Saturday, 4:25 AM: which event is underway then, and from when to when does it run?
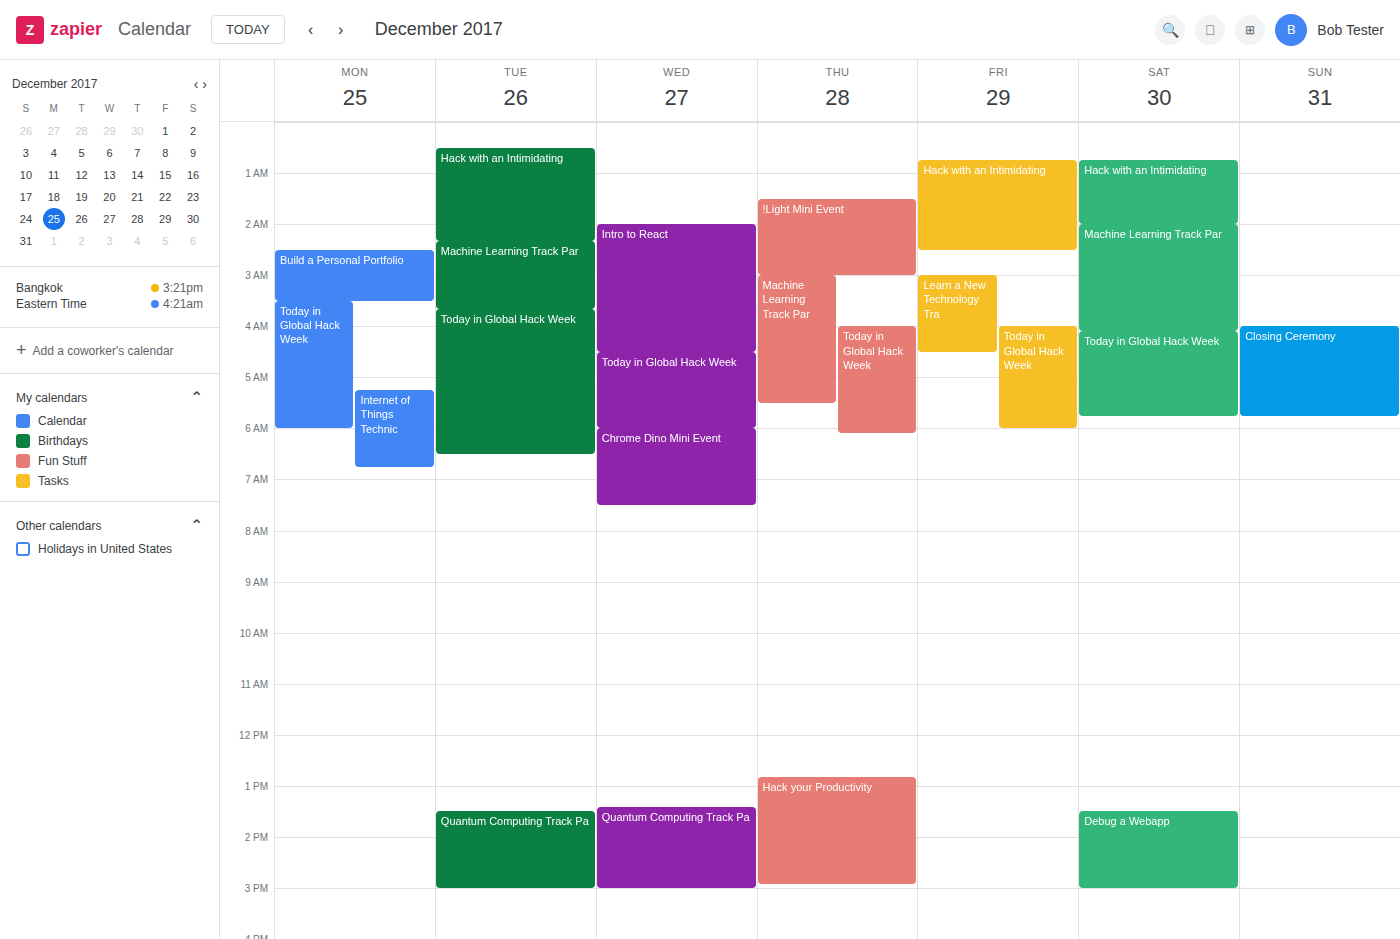
"Today in Global Hack Week", 4:05 AM to 5:45 AM